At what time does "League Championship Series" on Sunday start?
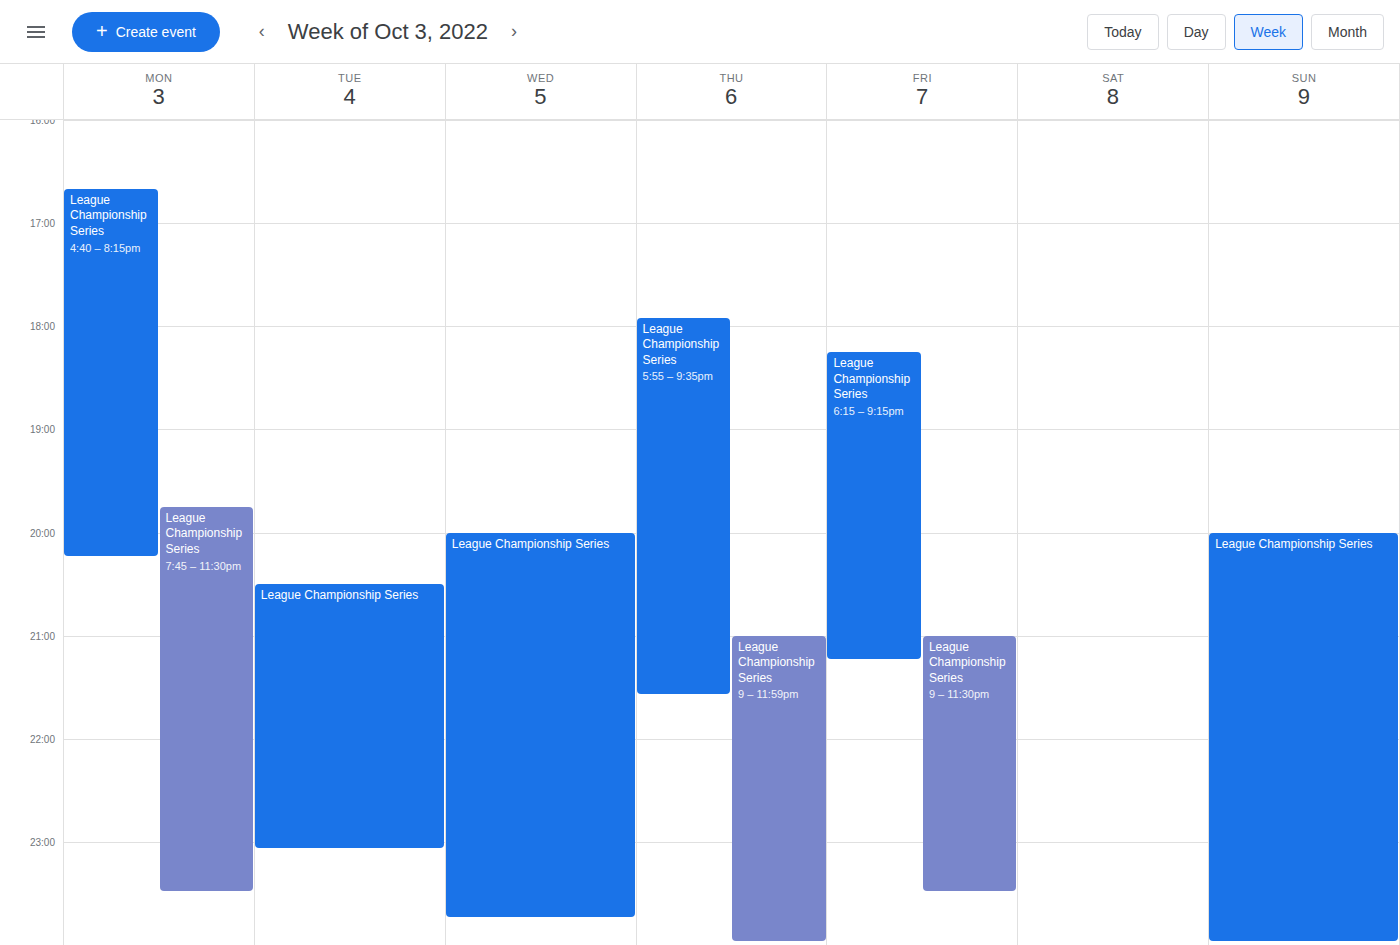
8:00 PM